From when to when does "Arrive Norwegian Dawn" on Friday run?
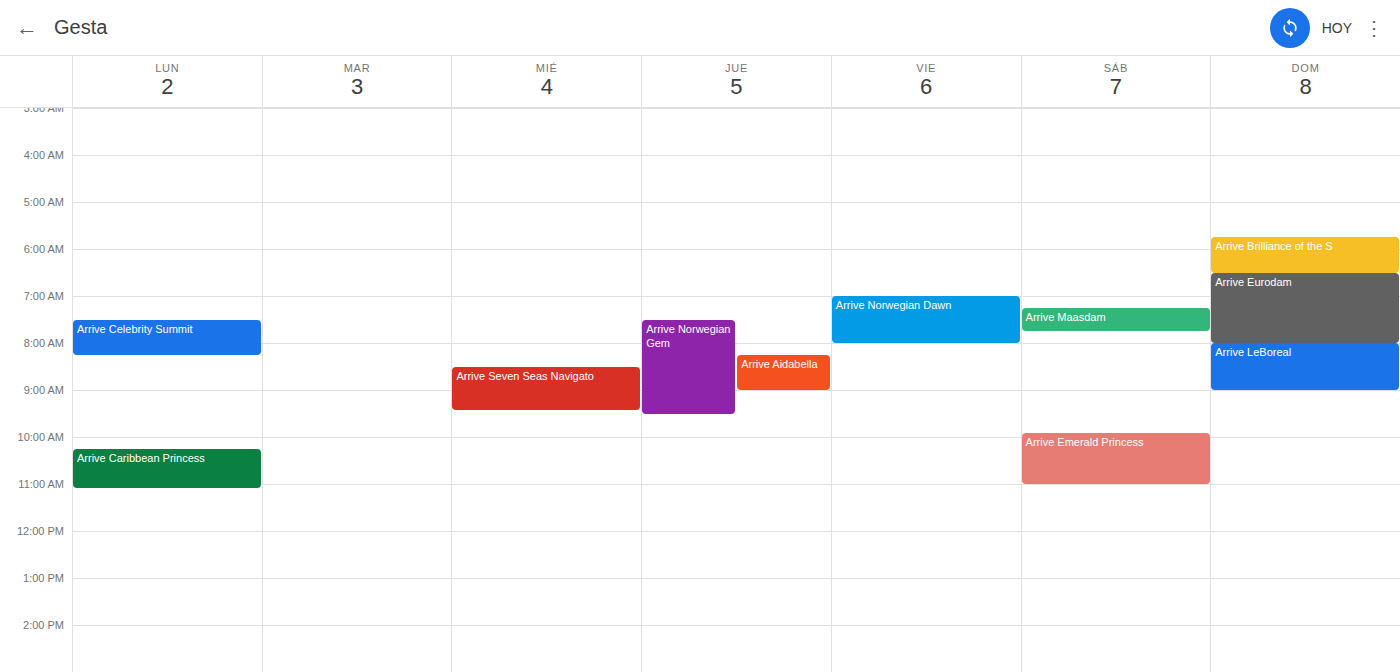
7:00 AM to 8:00 AM